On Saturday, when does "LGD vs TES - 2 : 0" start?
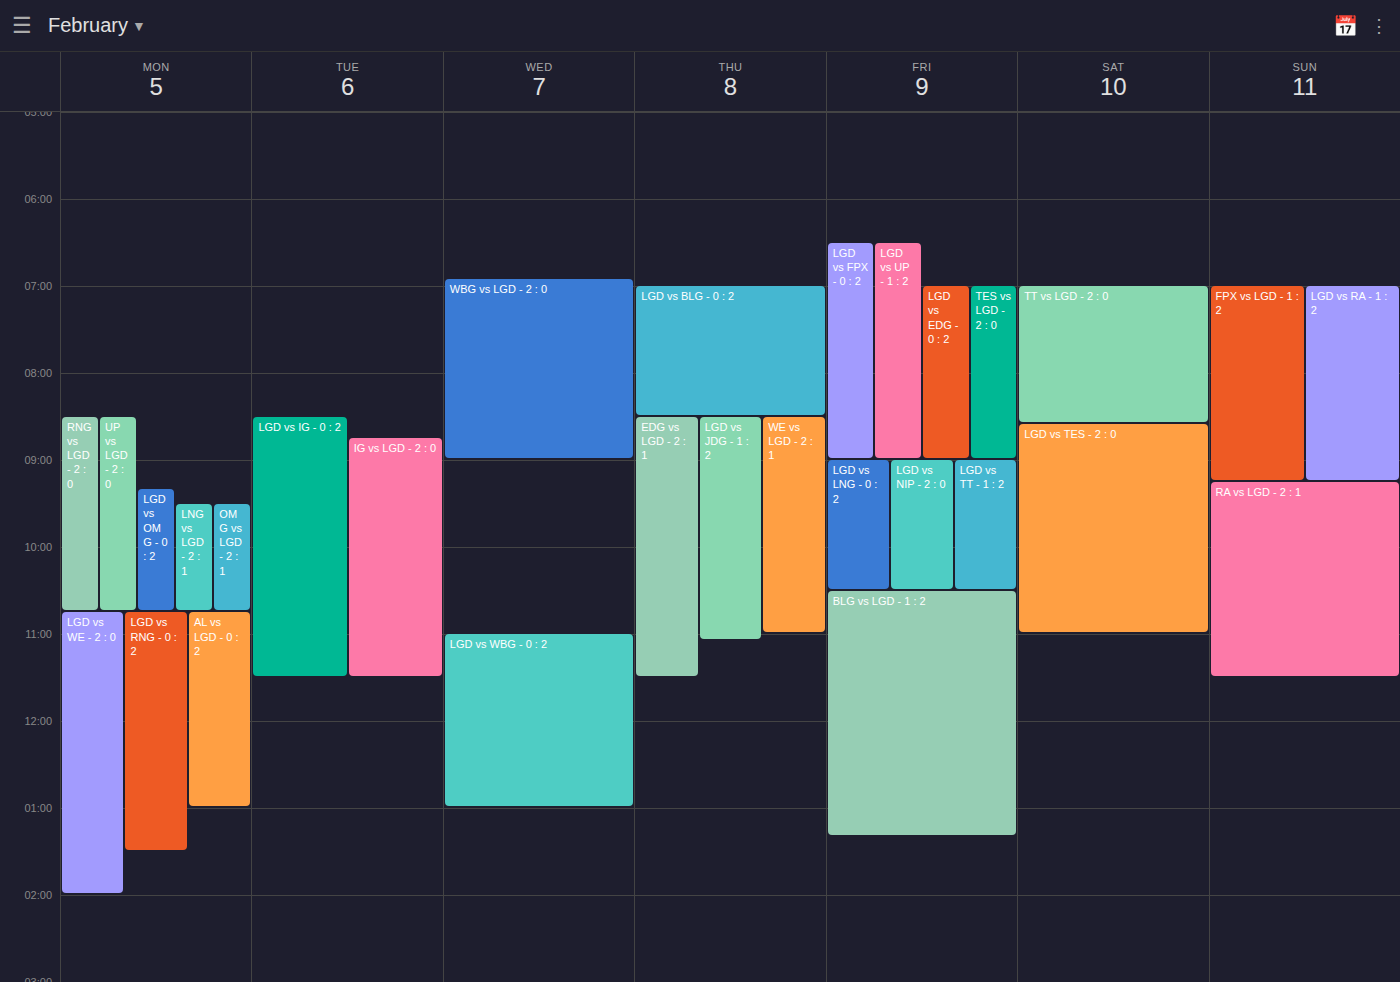
8:35 AM